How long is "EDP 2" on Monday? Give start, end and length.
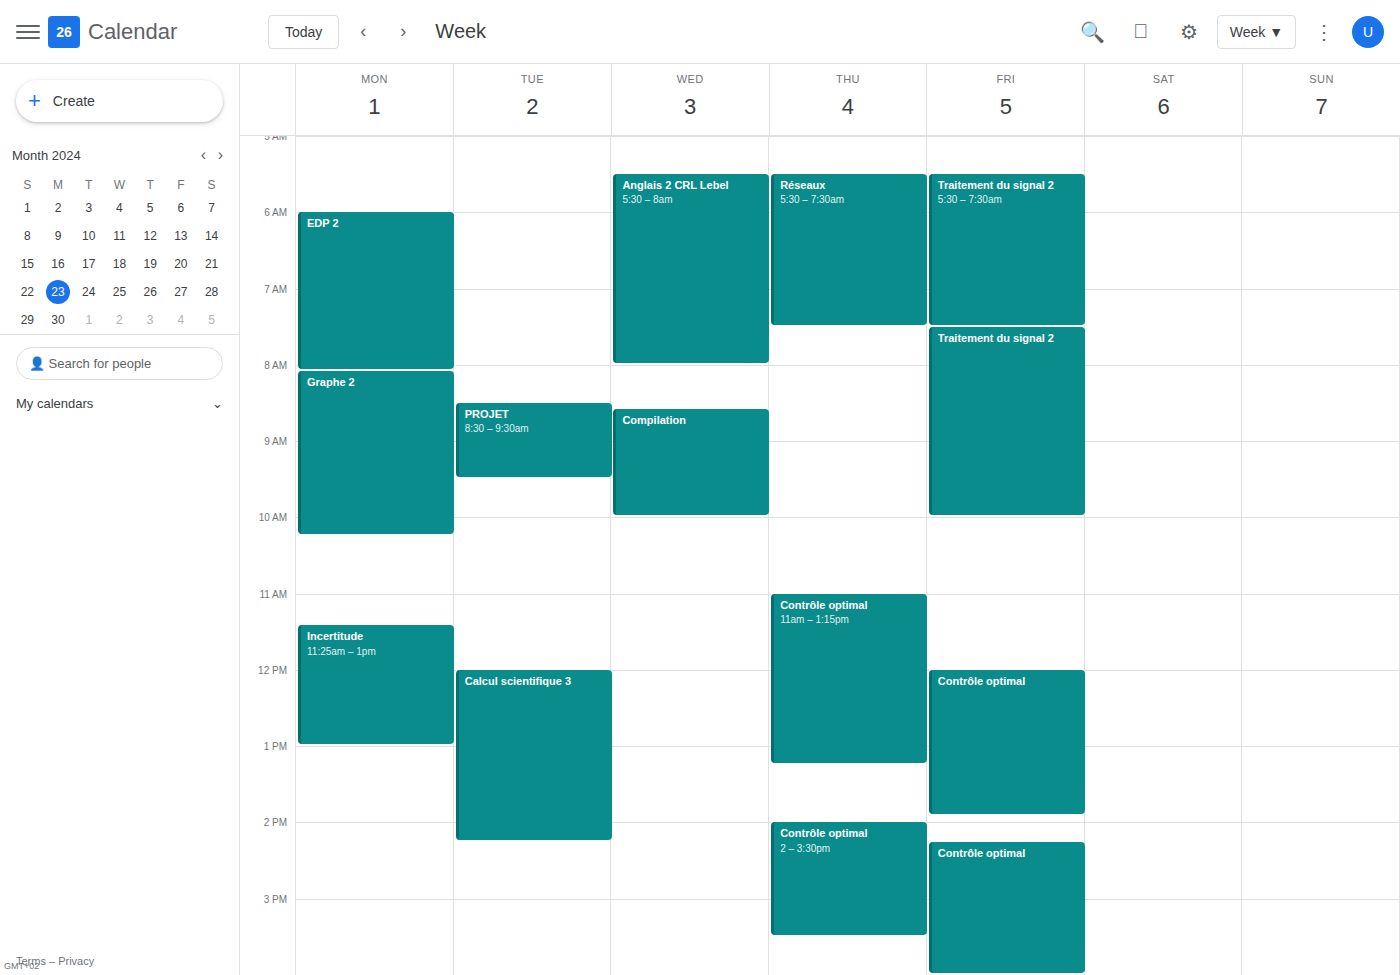
6:00 AM to 8:05 AM, 2 hours 5 minutes